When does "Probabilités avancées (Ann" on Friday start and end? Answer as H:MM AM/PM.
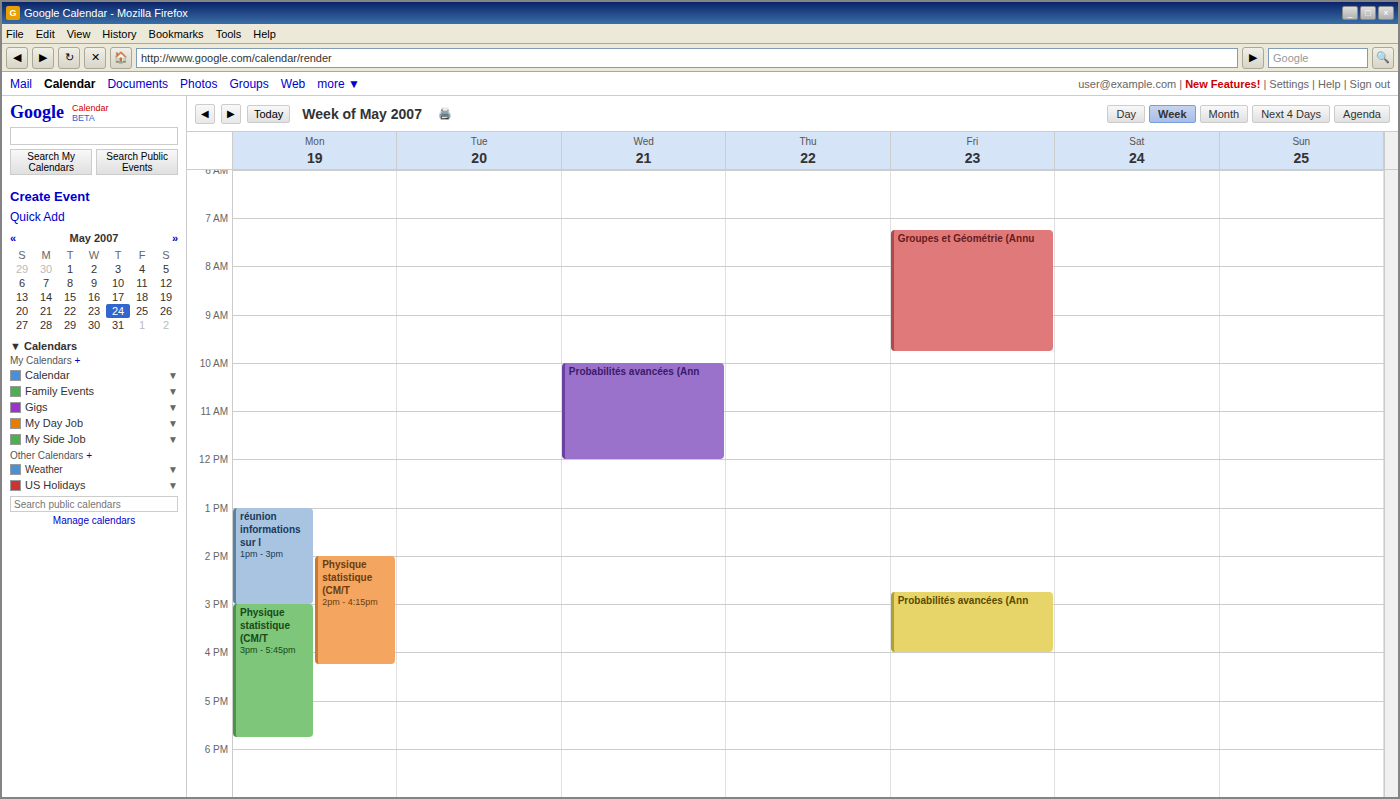
2:45 PM to 4:00 PM